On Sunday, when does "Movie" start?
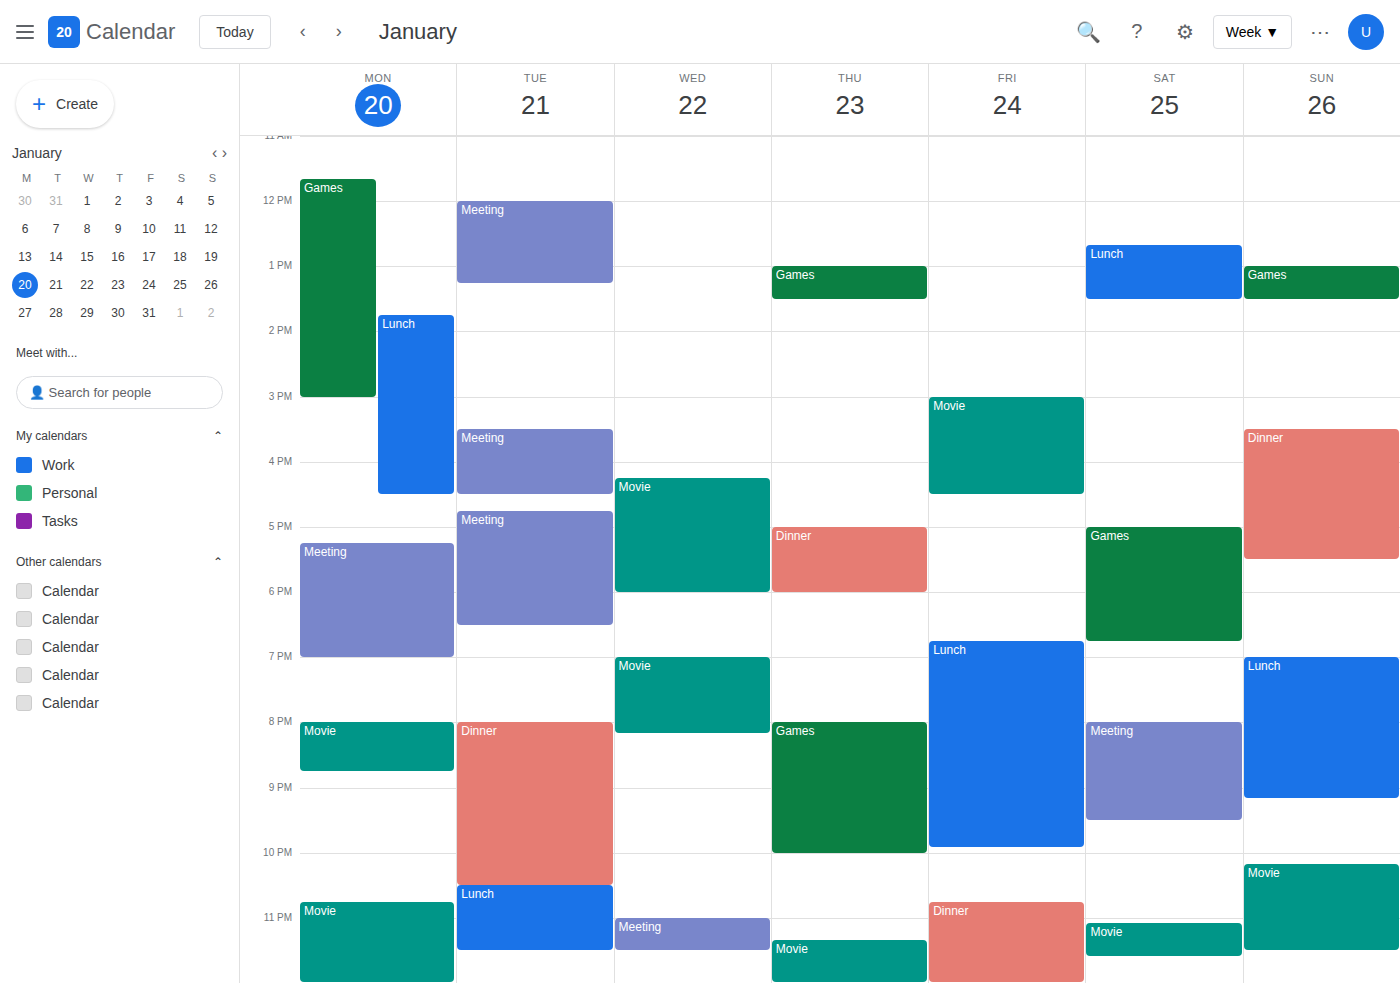
22:10